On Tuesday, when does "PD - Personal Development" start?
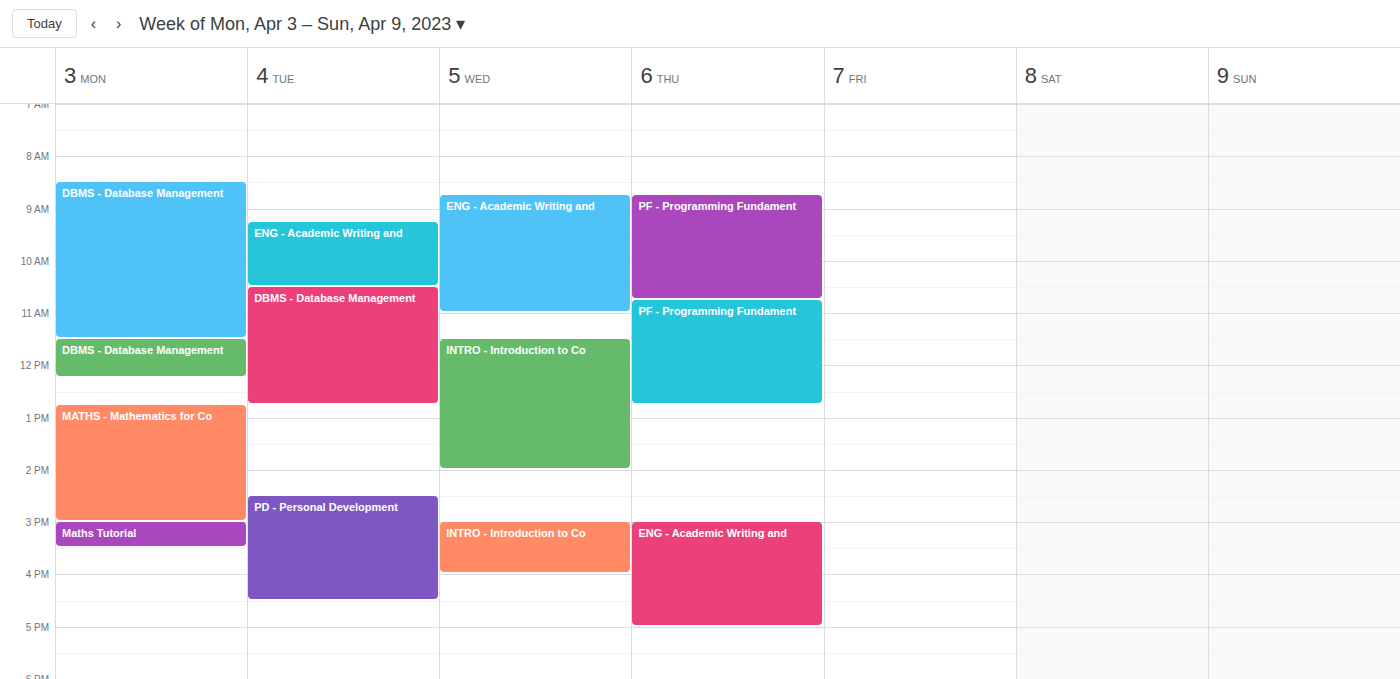
2:30 PM